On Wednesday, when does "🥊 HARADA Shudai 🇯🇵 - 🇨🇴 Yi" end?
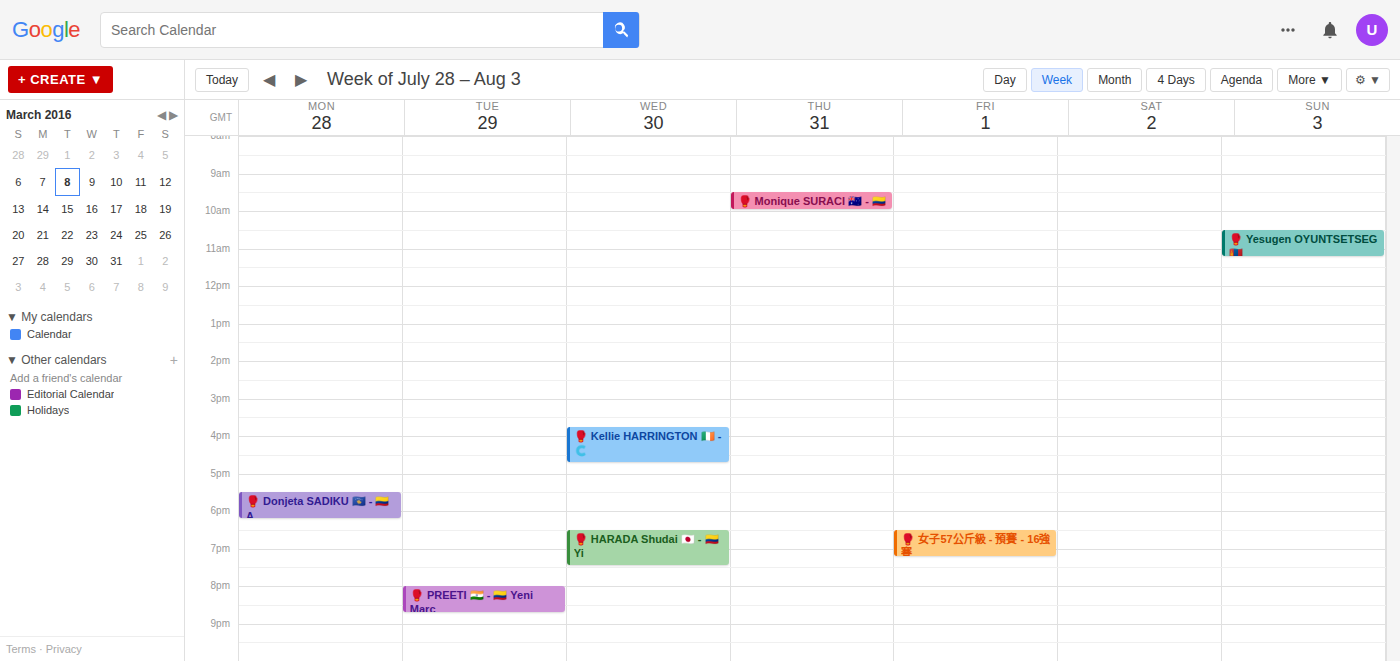
19:30